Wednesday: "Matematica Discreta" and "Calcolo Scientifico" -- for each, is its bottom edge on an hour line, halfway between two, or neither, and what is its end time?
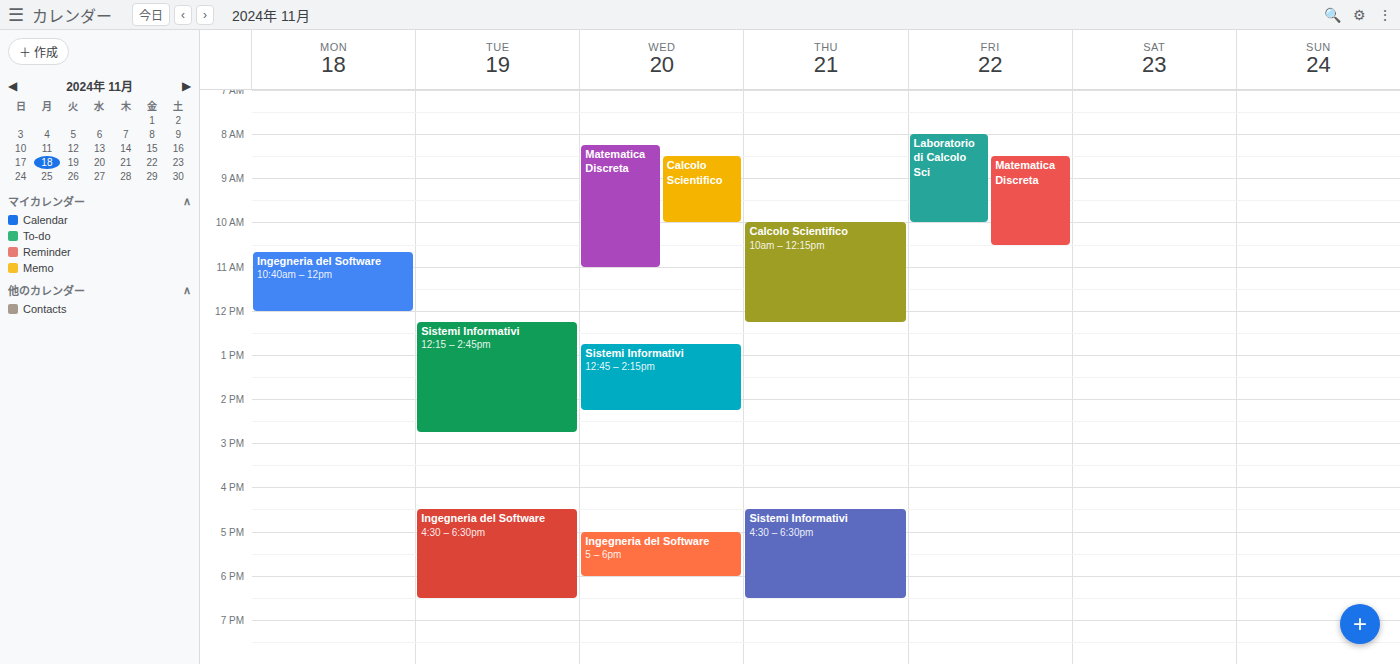
"Matematica Discreta": 11:00 AM, exactly on the 11 AM line. "Calcolo Scientifico": 10:00 AM, exactly on the 10 AM line.